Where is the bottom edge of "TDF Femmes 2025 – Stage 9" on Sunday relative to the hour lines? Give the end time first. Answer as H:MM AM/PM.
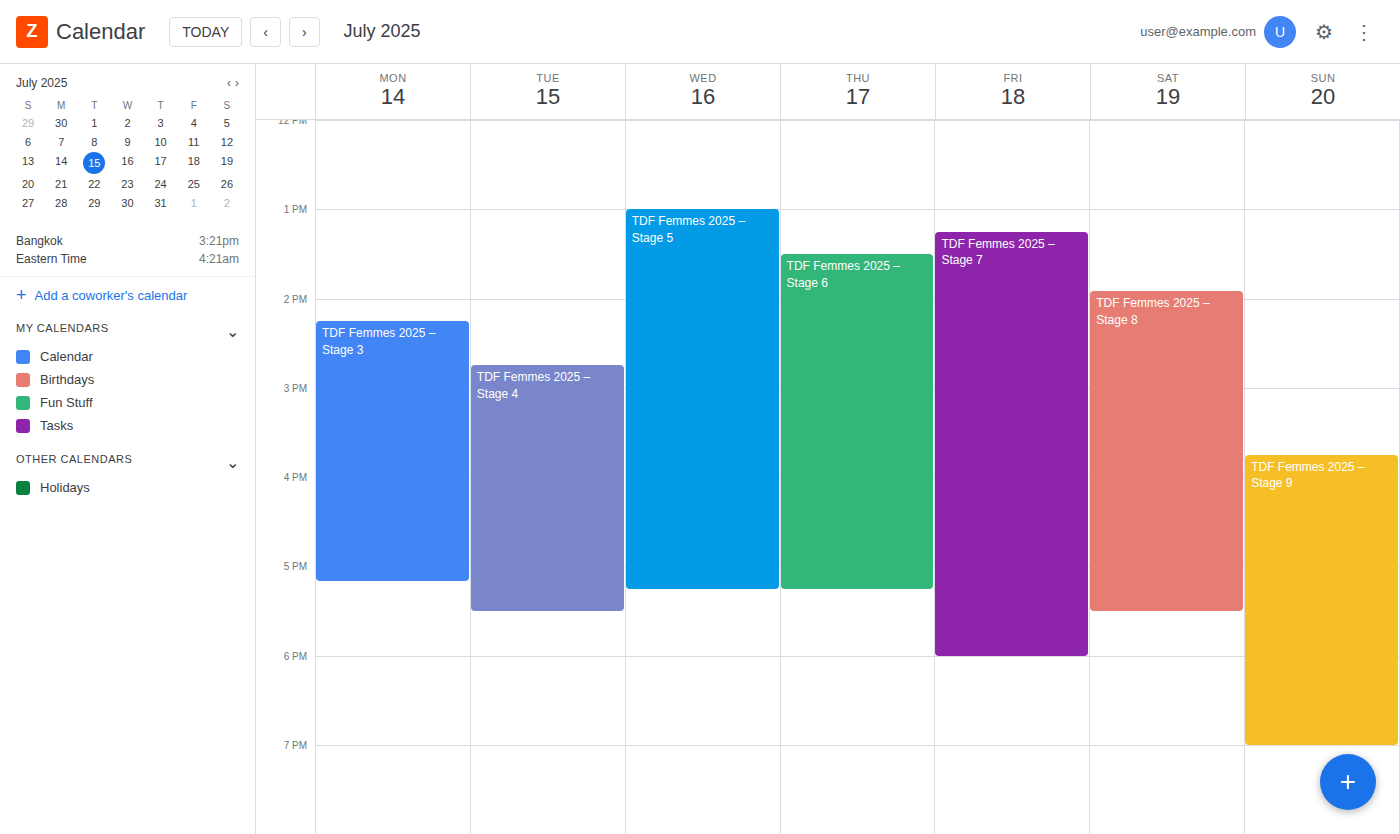
7:00 PM -- exactly on the 7 PM line.